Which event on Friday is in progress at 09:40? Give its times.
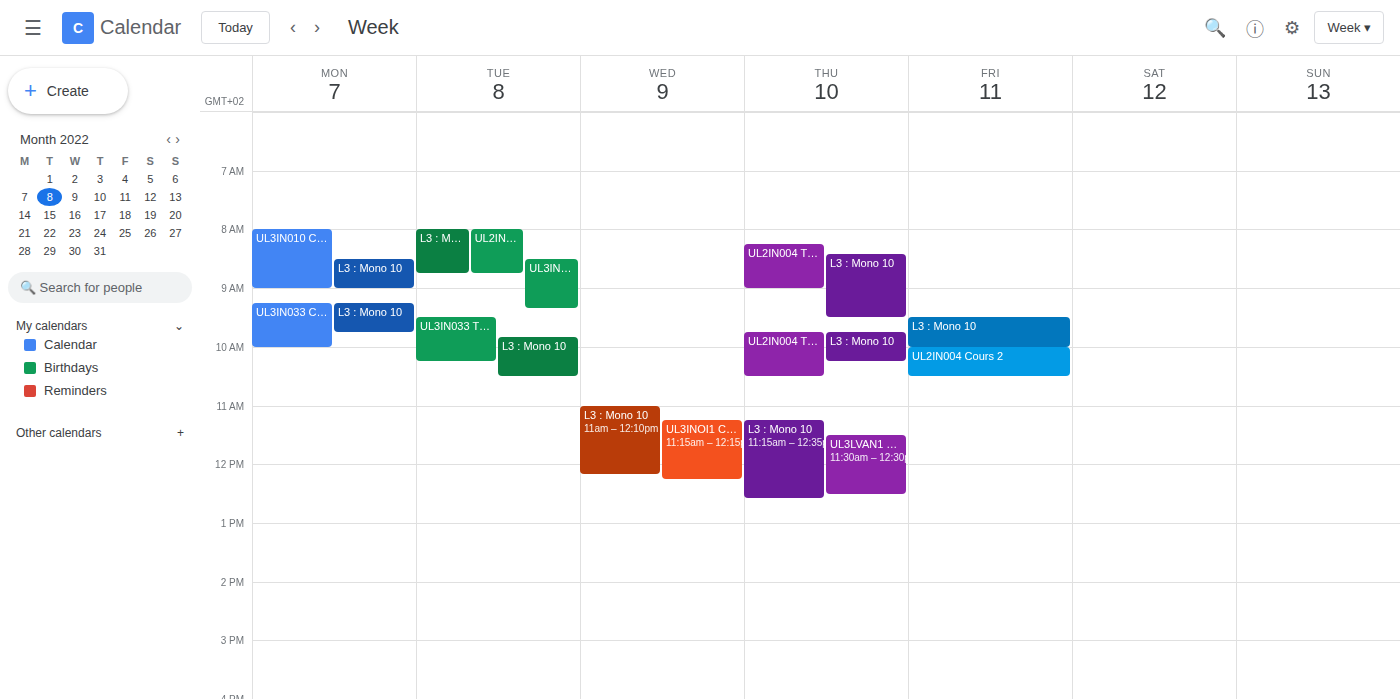
"L3 : Mono 10", 09:30 to 10:00